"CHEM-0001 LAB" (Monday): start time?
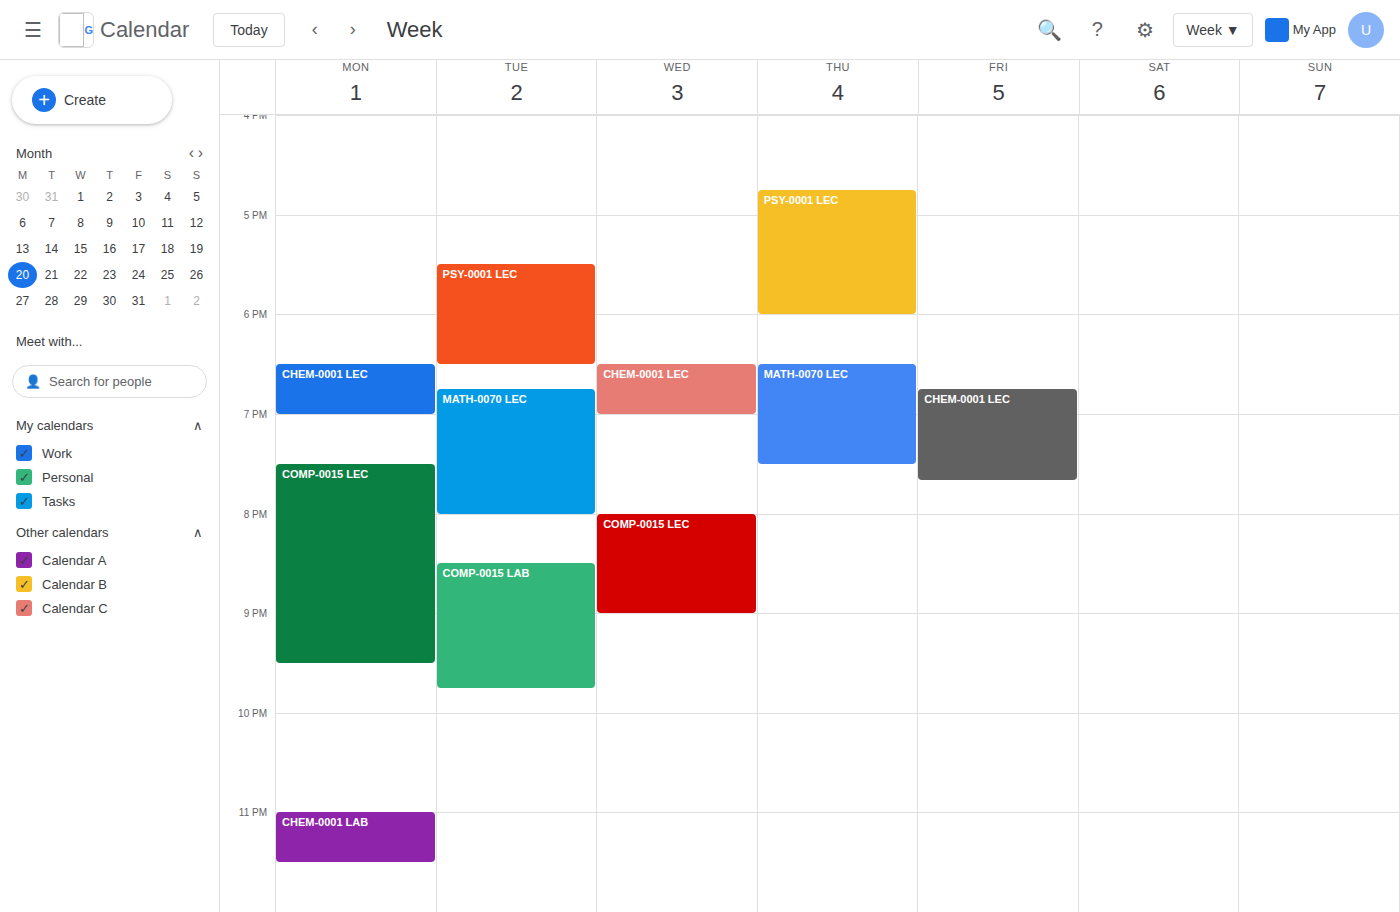
23:00